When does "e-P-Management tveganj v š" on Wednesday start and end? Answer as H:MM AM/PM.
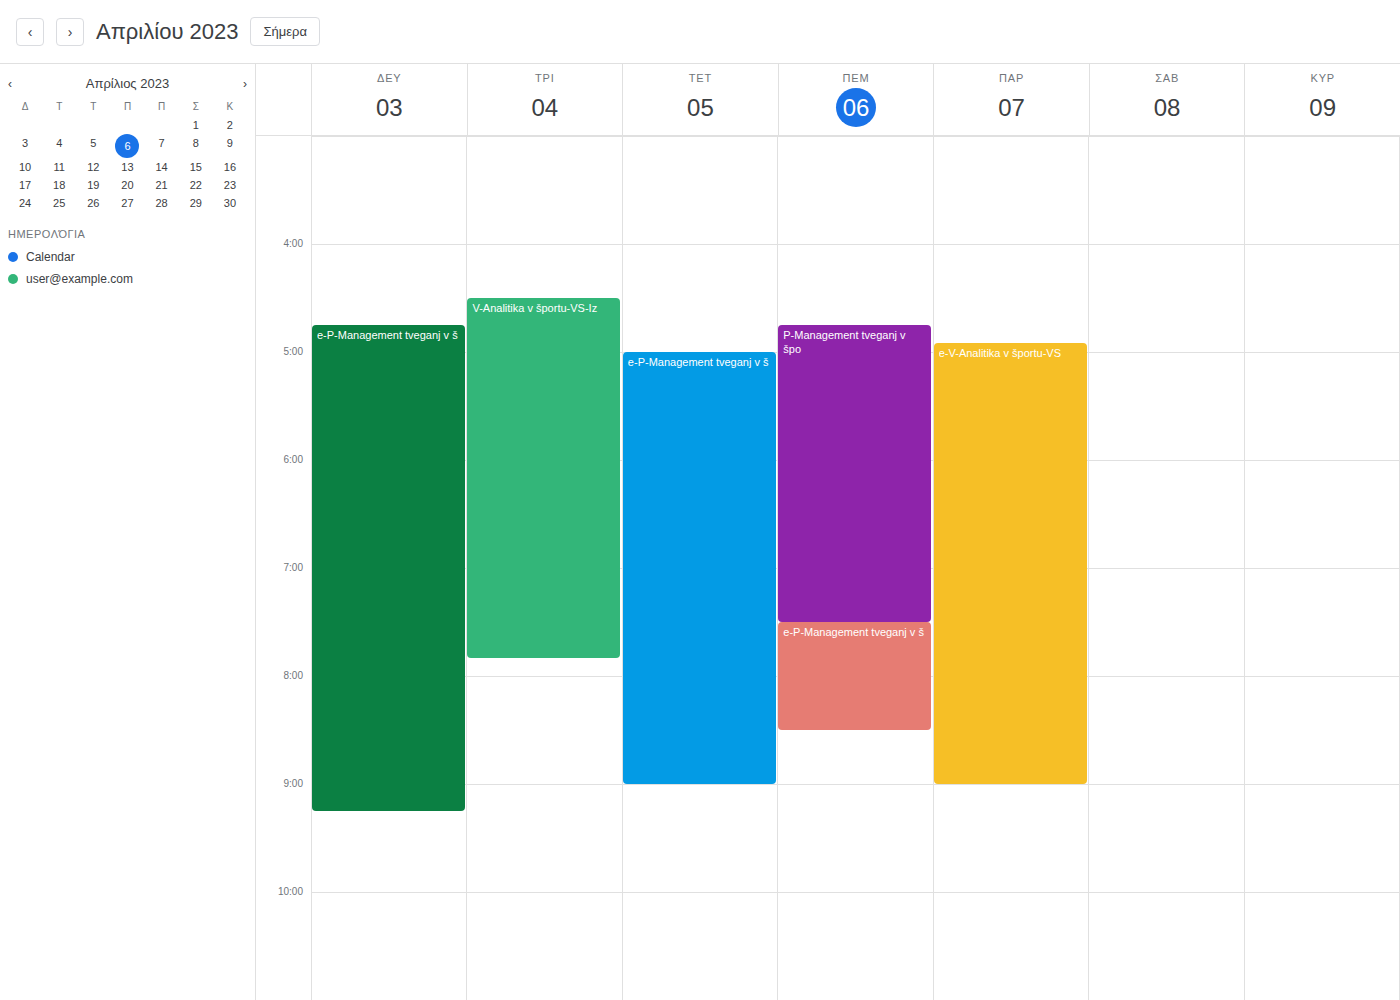
5:00 PM to 9:00 PM